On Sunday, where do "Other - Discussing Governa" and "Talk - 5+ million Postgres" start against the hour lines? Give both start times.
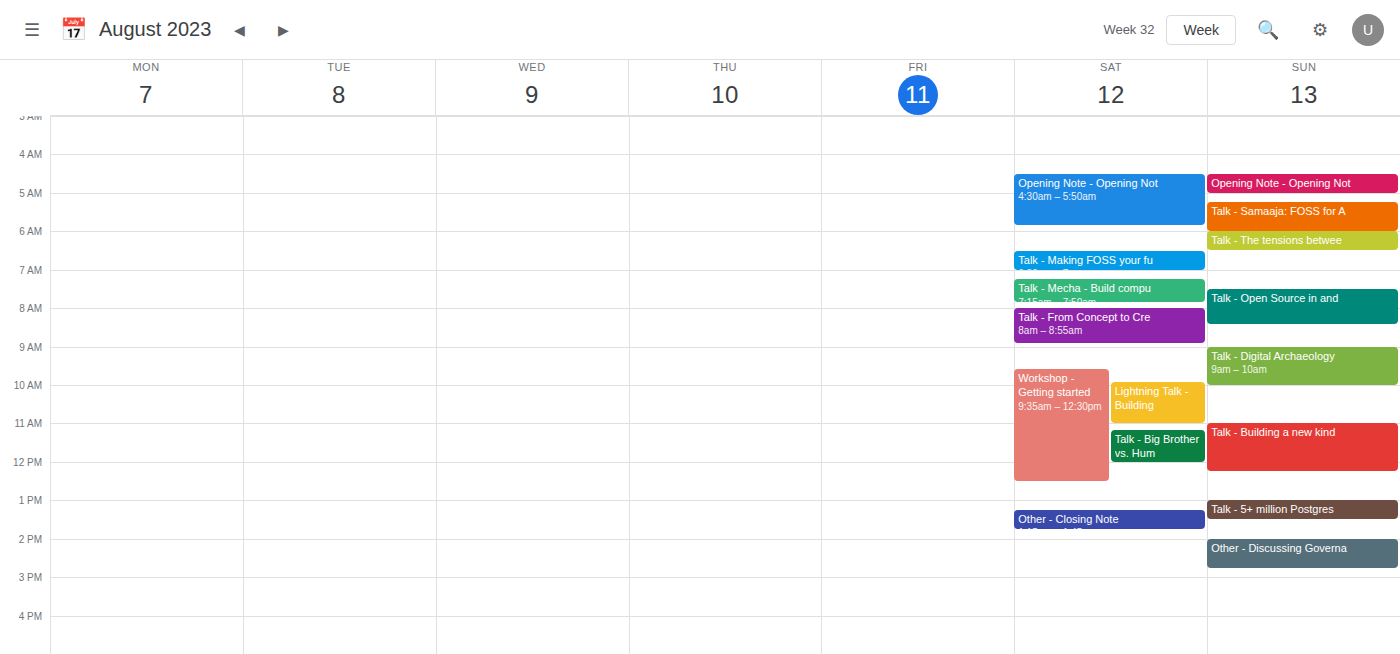
"Other - Discussing Governa": 14:00, exactly on the 14:00 line. "Talk - 5+ million Postgres": 13:00, exactly on the 13:00 line.